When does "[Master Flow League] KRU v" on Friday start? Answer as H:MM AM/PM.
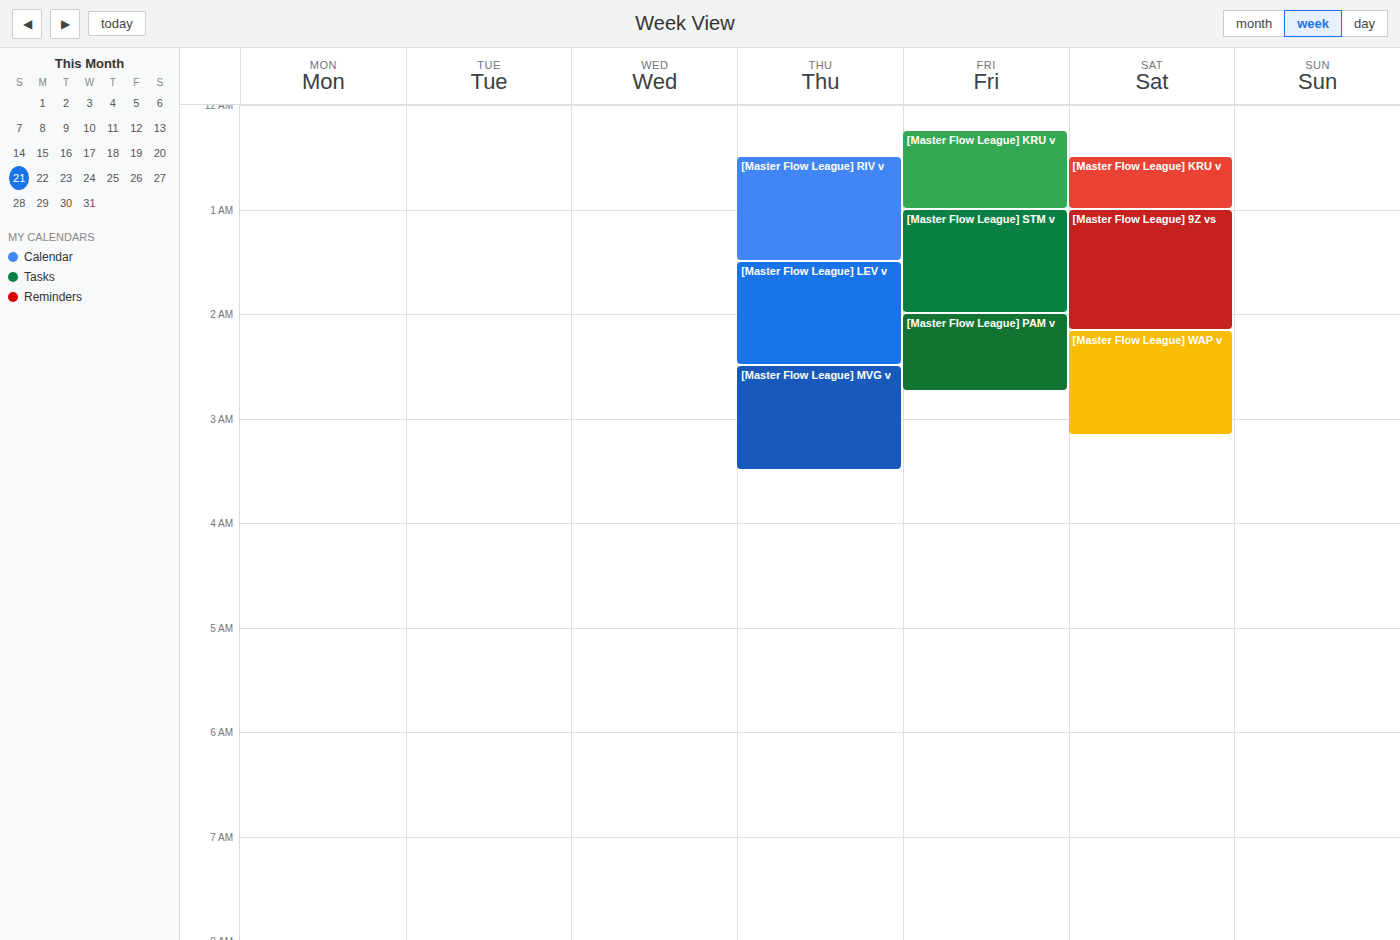
12:15 AM